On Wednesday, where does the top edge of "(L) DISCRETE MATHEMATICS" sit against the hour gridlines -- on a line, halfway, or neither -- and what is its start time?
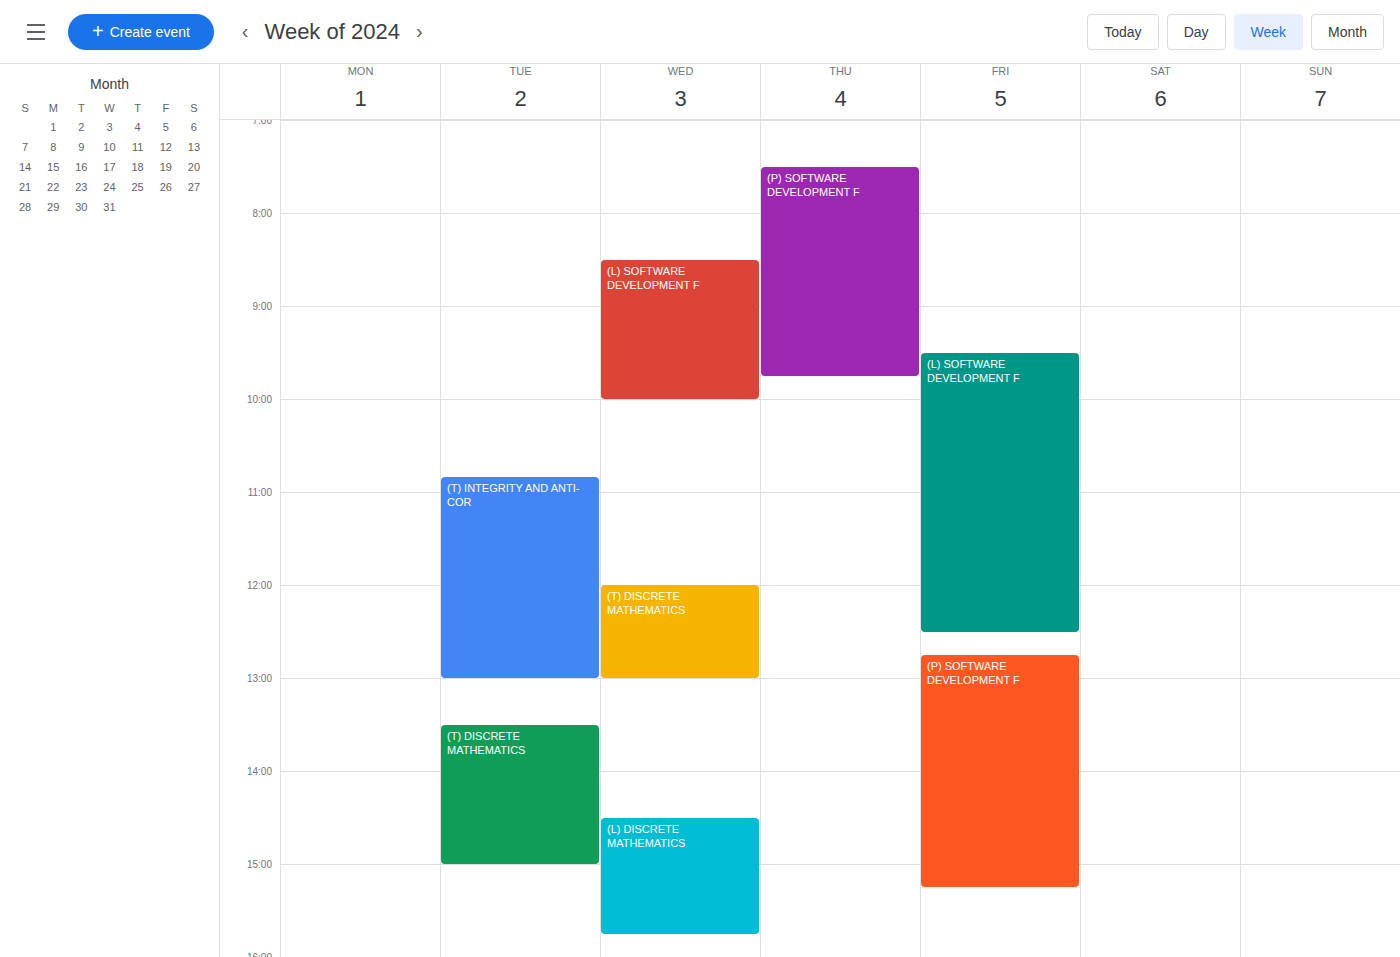
2:30 PM -- halfway between the 2 PM and 3 PM lines.